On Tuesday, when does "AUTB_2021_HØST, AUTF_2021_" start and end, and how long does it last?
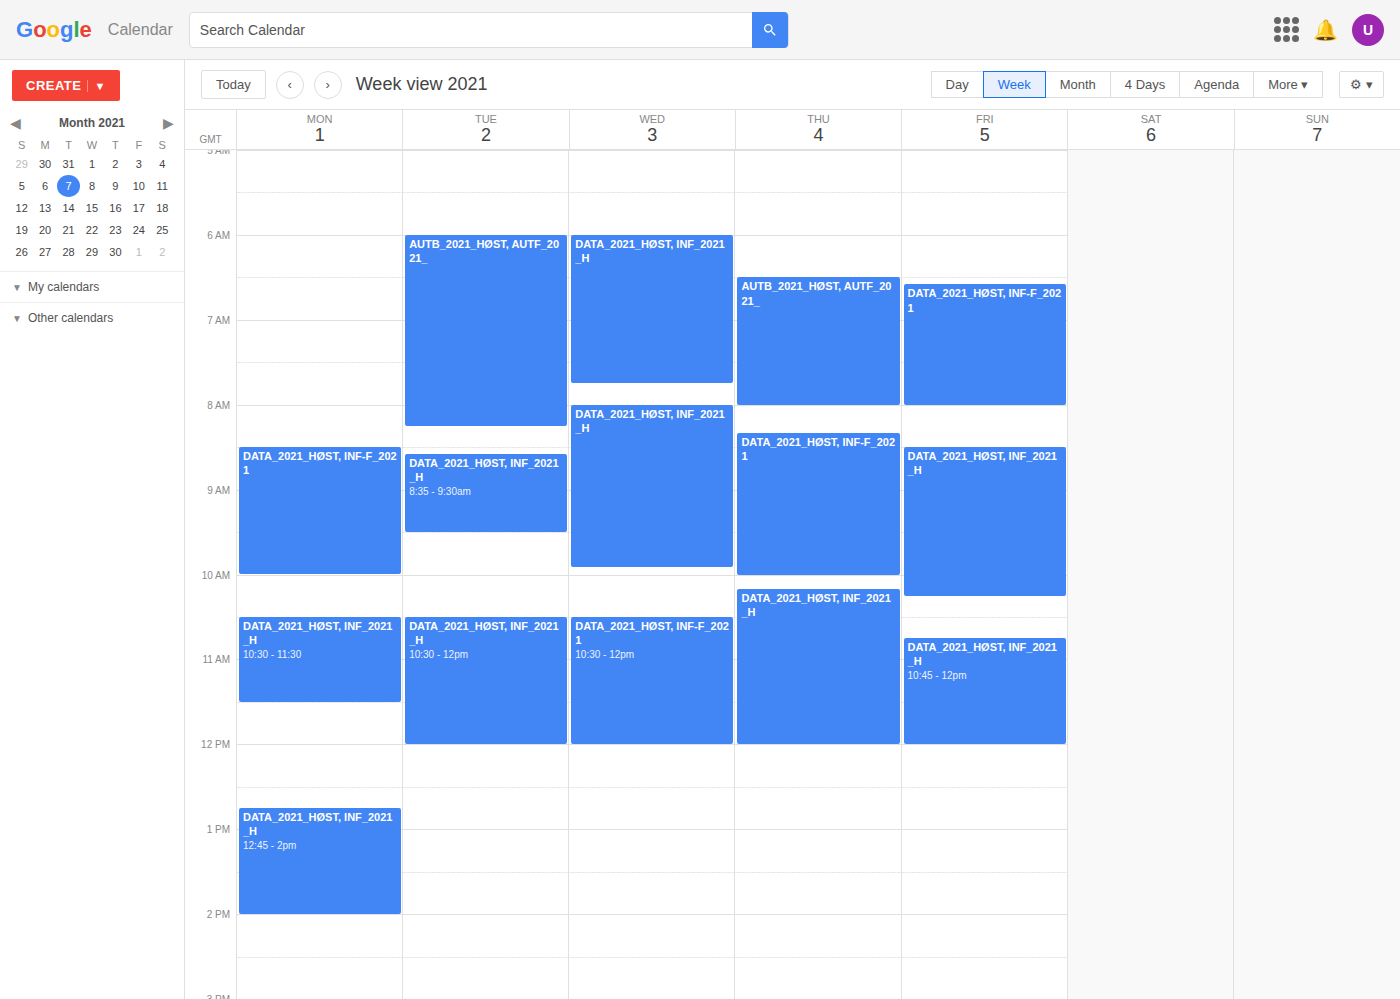
6:00 AM to 8:15 AM, 2 hours 15 minutes